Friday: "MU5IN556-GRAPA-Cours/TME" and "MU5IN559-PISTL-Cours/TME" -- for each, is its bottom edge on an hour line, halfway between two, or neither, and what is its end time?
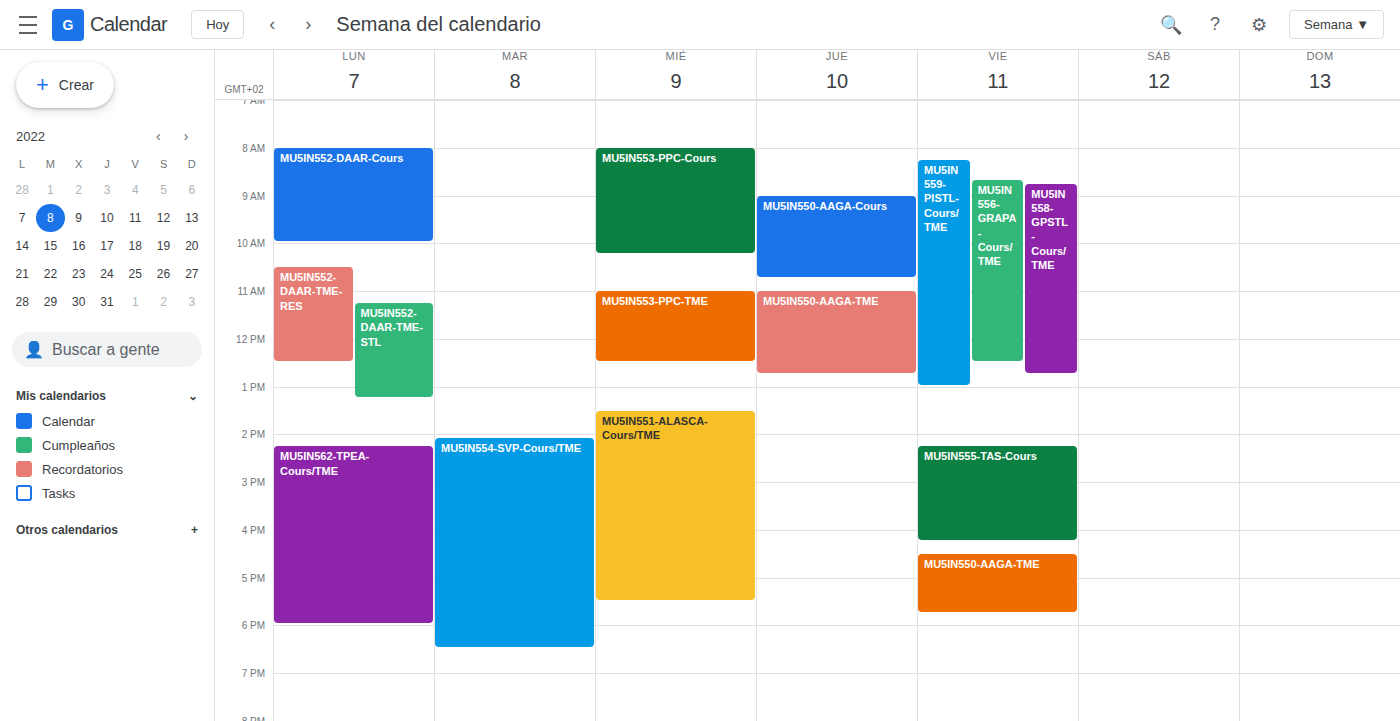
"MU5IN556-GRAPA-Cours/TME": 12:30 PM, halfway between the 12 PM and 1 PM lines. "MU5IN559-PISTL-Cours/TME": 1:00 PM, exactly on the 1 PM line.